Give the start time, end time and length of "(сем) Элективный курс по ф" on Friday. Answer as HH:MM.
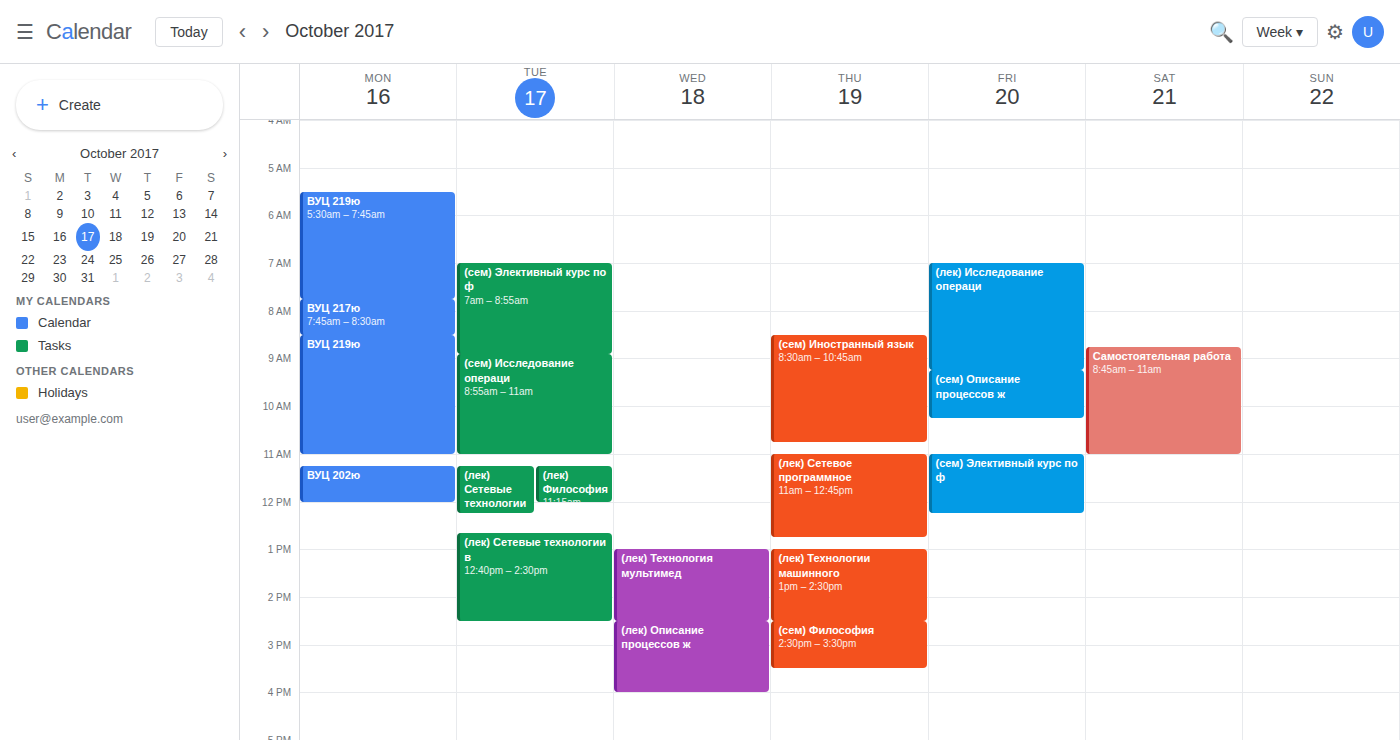
11:00 to 12:15, 1 hour 15 minutes